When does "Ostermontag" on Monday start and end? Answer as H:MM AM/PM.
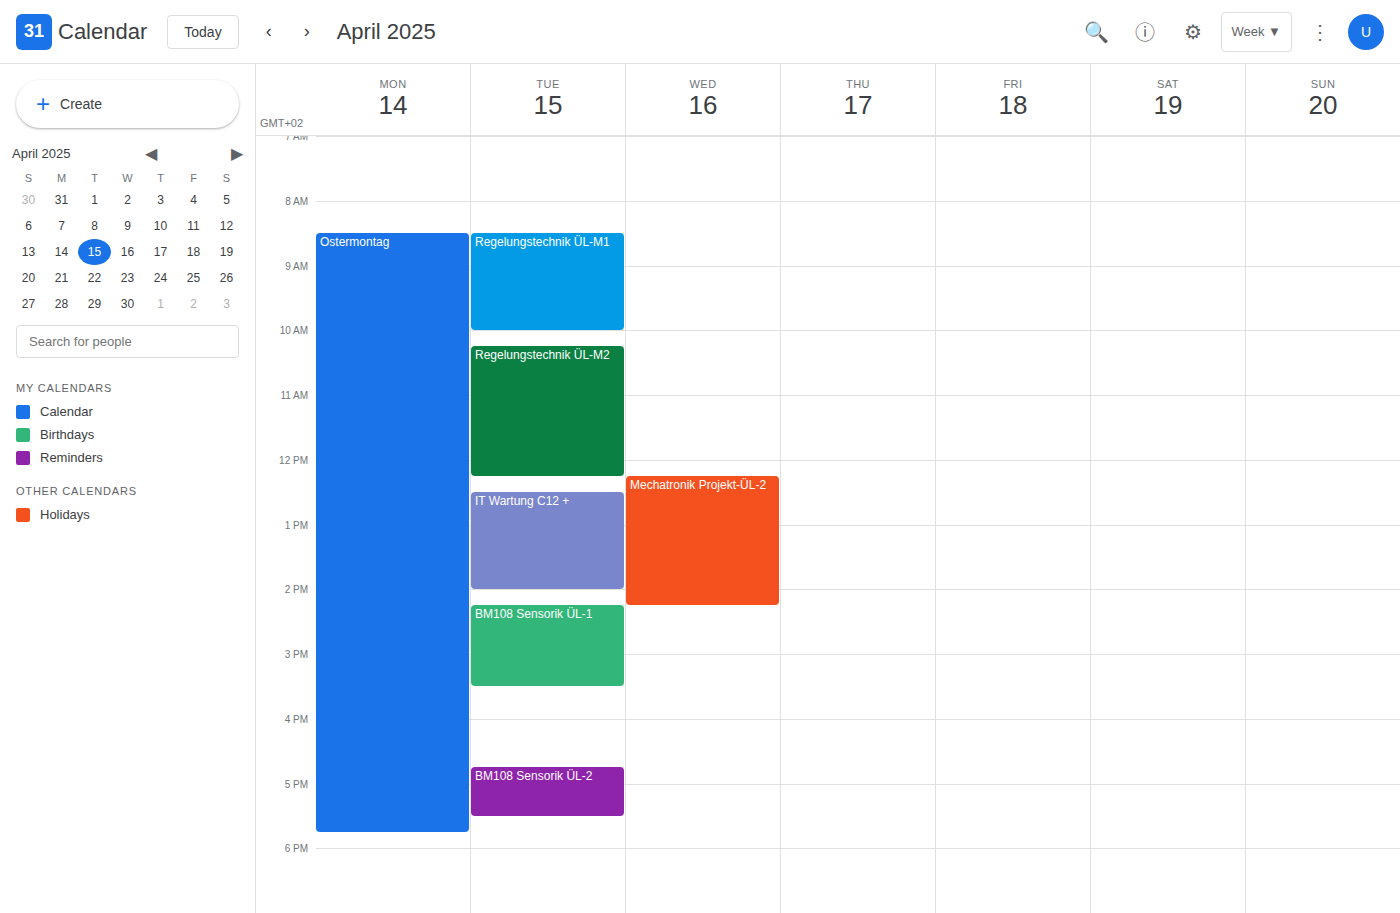
8:30 AM to 5:45 PM